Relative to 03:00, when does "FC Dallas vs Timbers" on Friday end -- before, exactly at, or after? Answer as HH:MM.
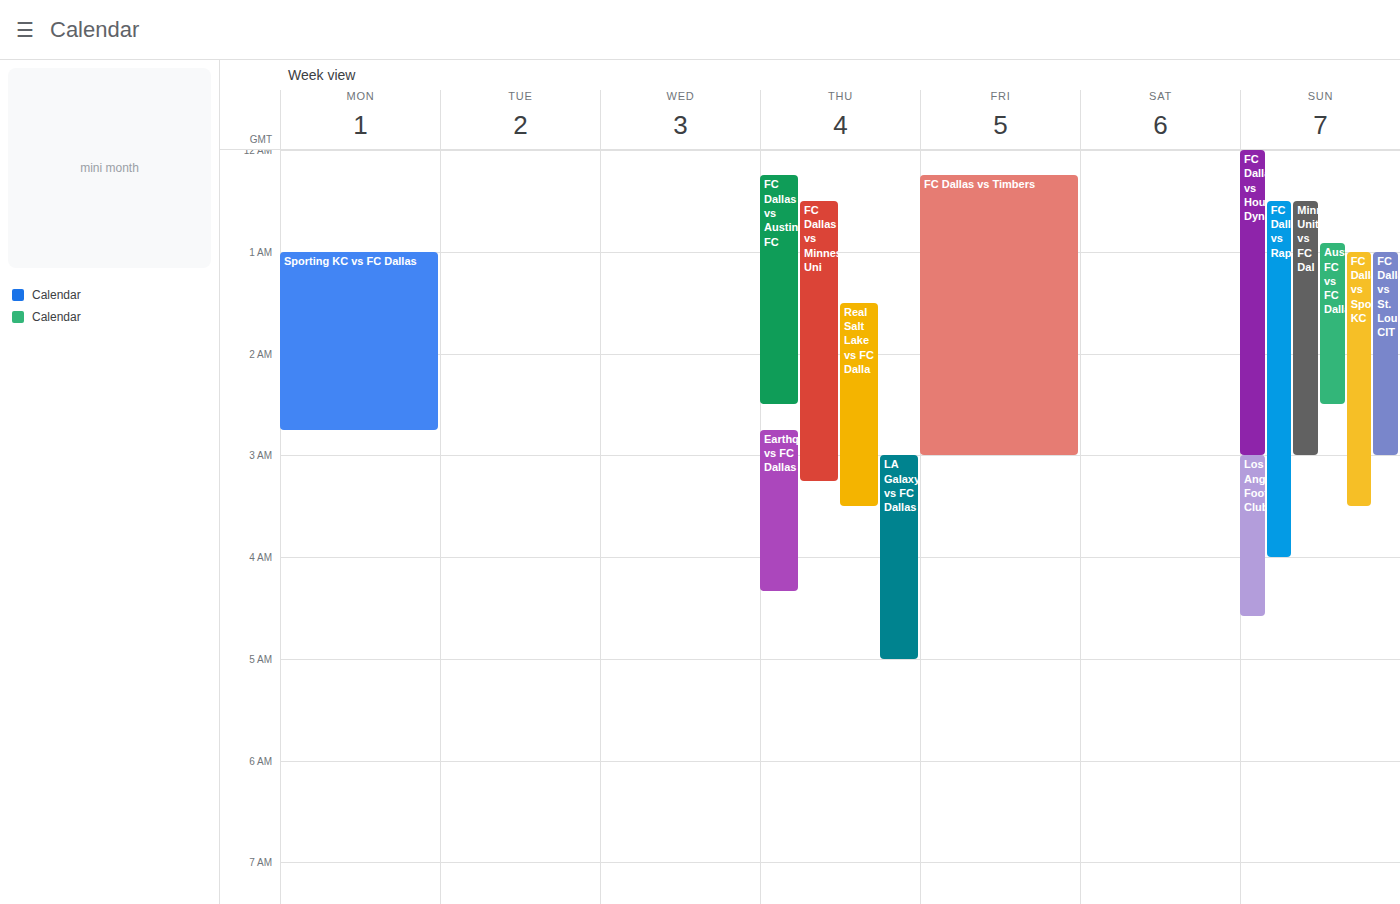
03:00 -- exactly at 03:00, on the 03:00 line.